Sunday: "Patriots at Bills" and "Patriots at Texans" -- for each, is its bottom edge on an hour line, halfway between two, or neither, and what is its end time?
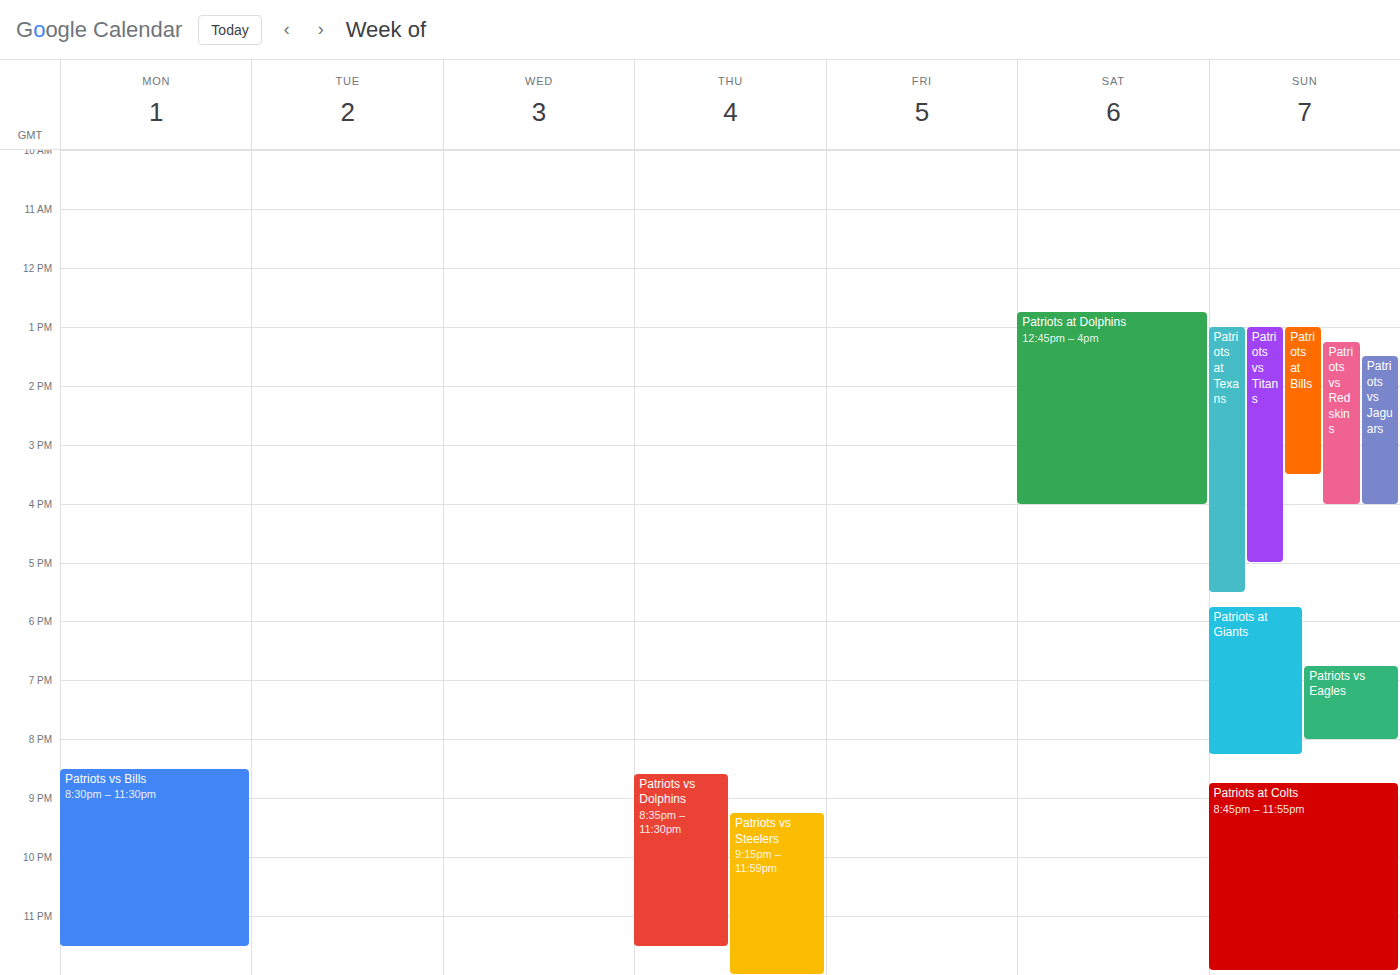
"Patriots at Bills": 3:30 PM, halfway between the 3 PM and 4 PM lines. "Patriots at Texans": 5:30 PM, halfway between the 5 PM and 6 PM lines.